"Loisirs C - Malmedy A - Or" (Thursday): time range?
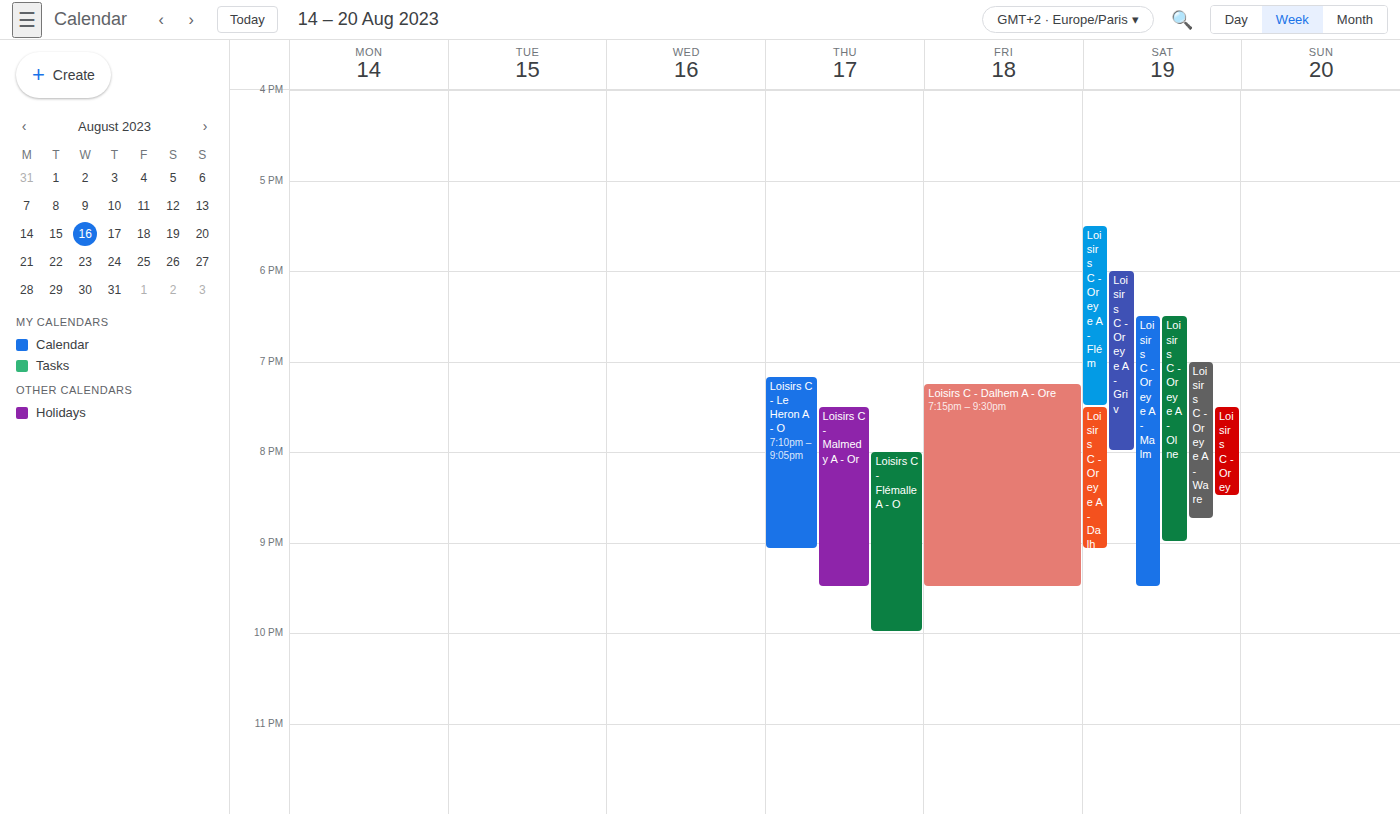
7:30 PM to 9:30 PM